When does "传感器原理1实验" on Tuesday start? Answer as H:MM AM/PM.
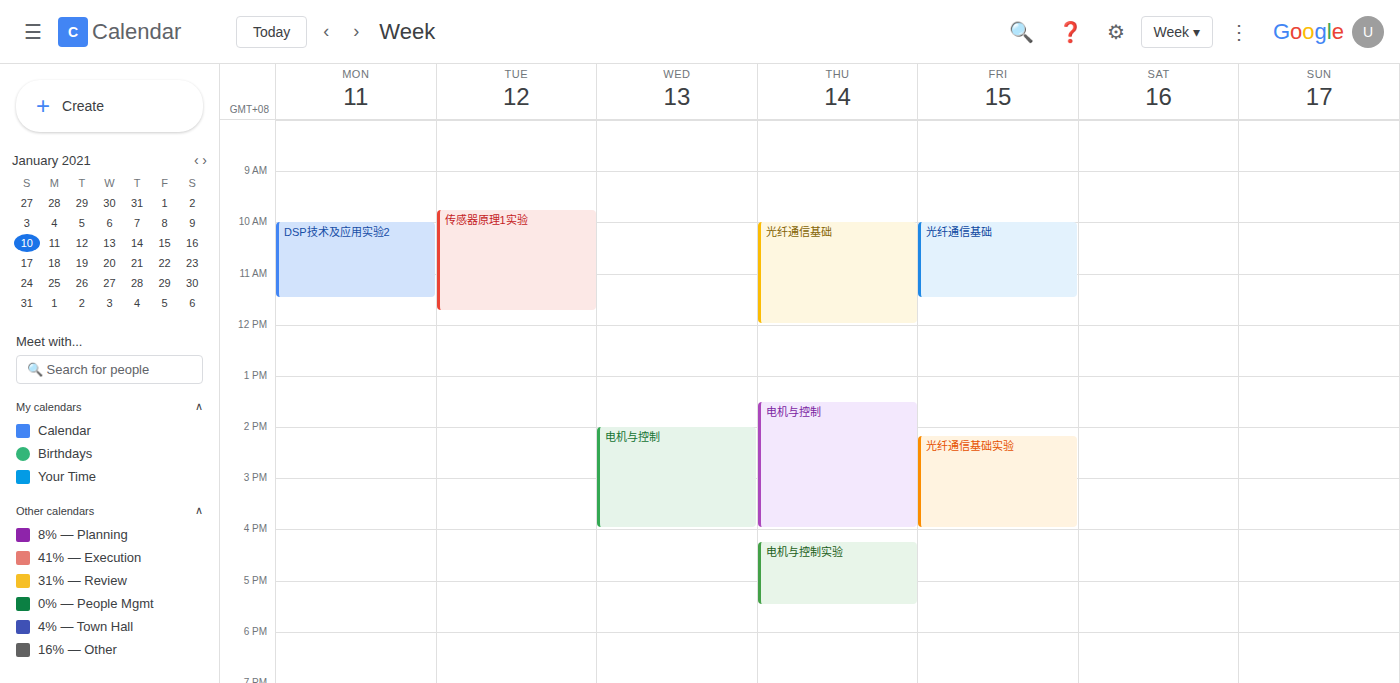
9:45 AM